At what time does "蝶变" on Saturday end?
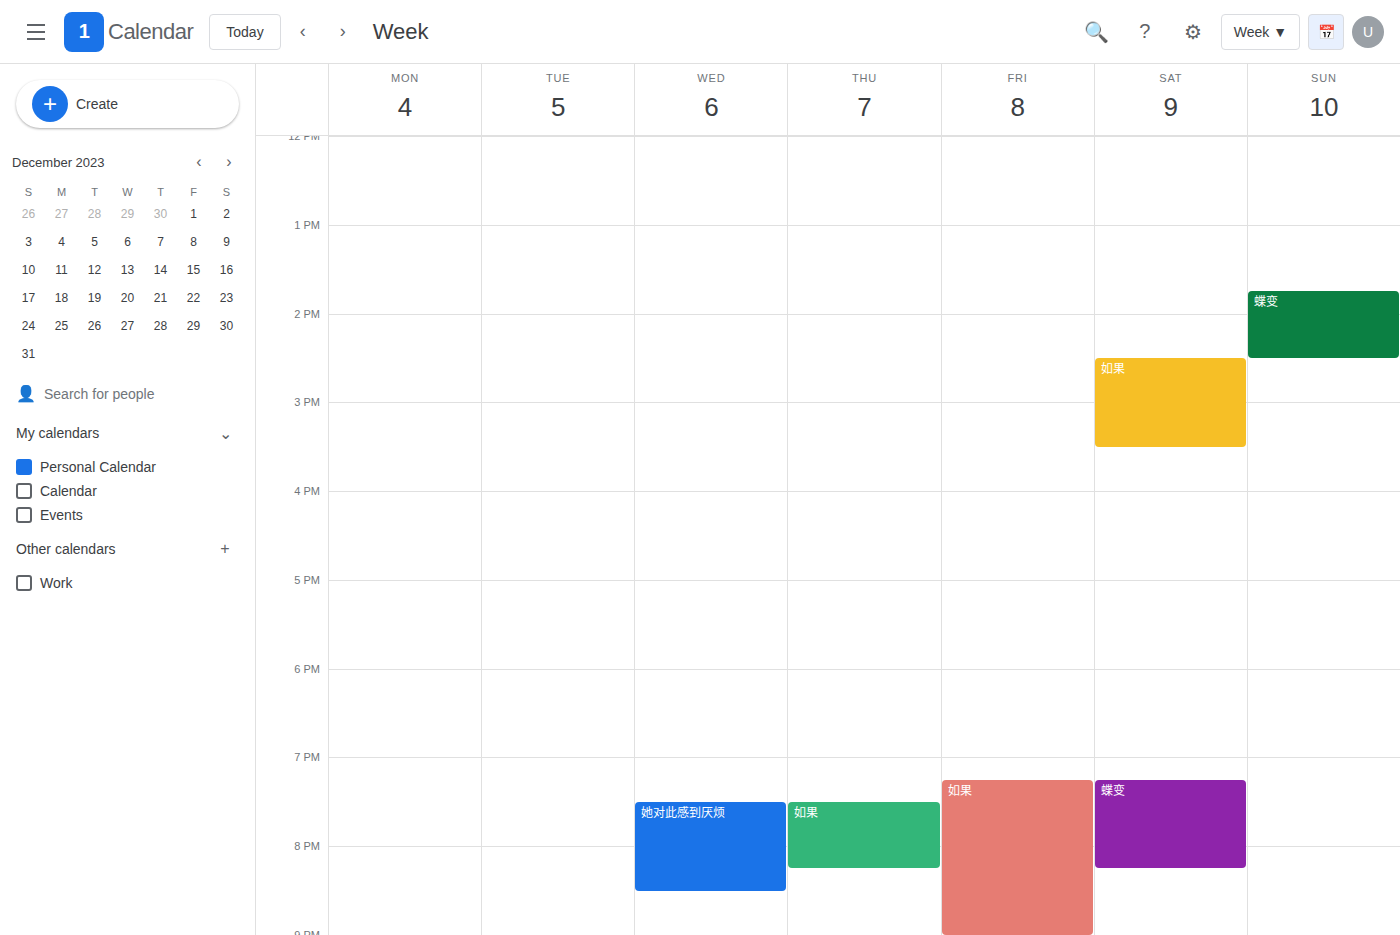
8:15 PM